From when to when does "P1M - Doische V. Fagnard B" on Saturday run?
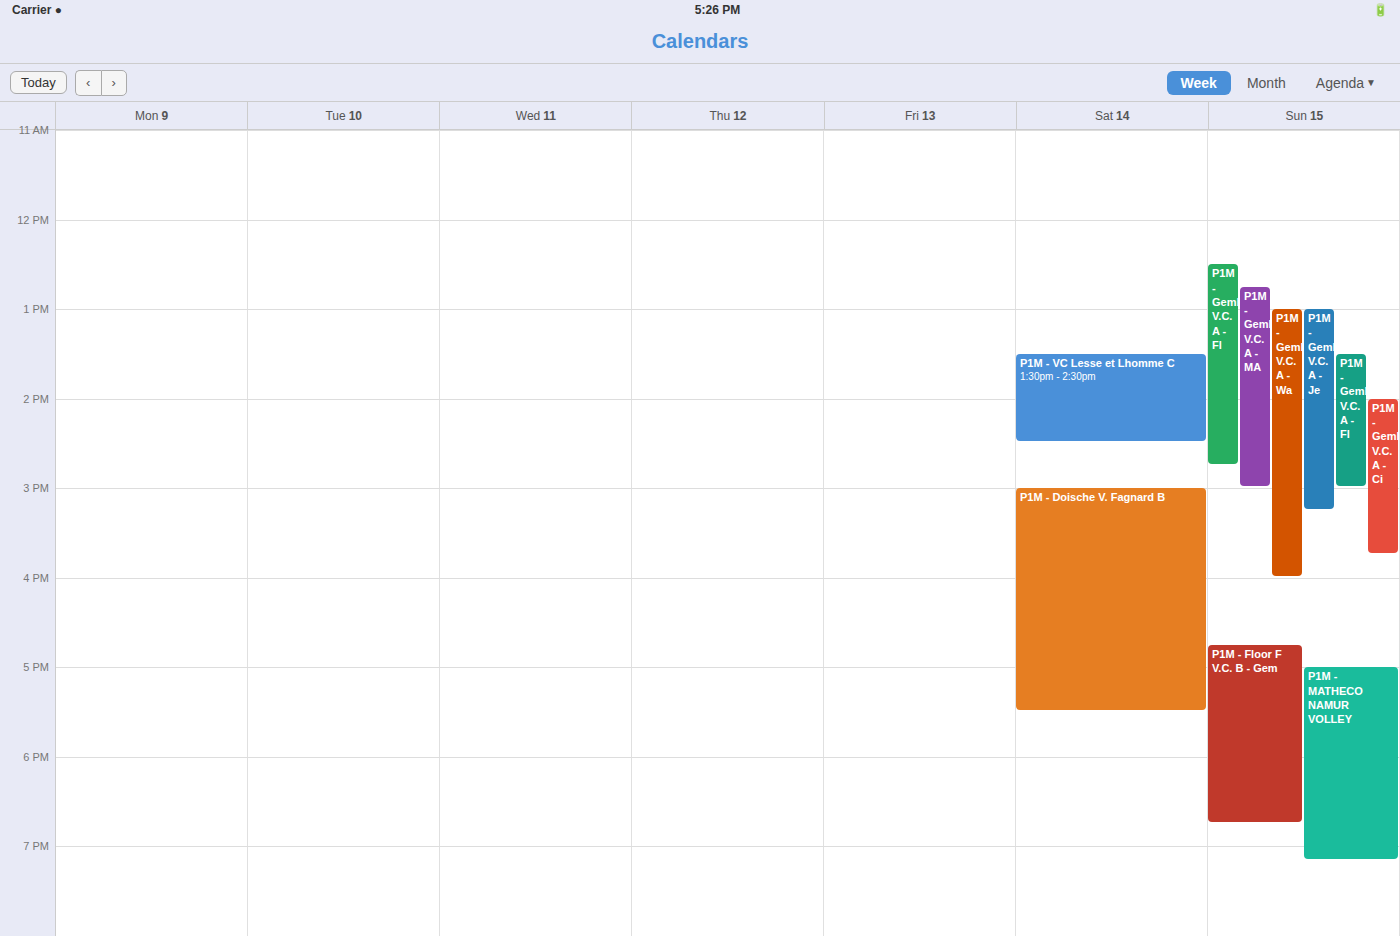
3:00 PM to 5:30 PM